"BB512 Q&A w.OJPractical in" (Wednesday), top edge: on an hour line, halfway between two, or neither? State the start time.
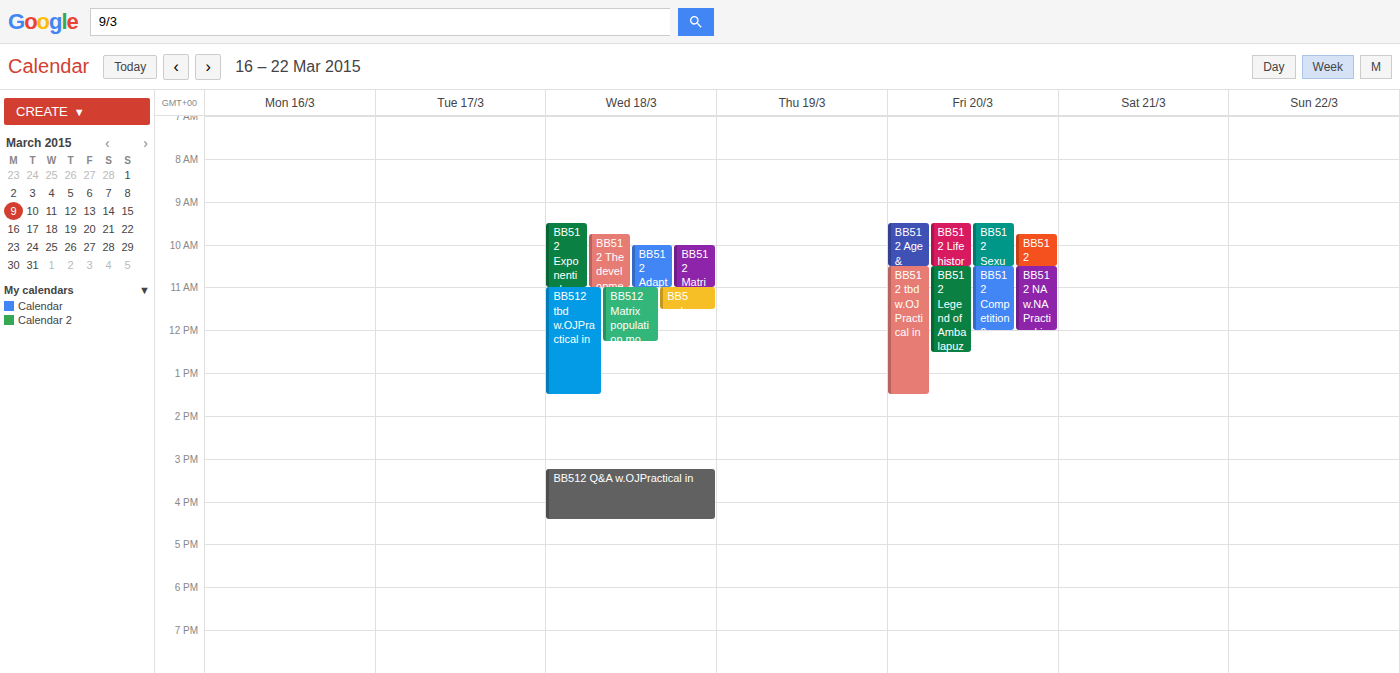
3:15 PM -- neither: a quarter of the way from the 3 PM line to the 4 PM line.